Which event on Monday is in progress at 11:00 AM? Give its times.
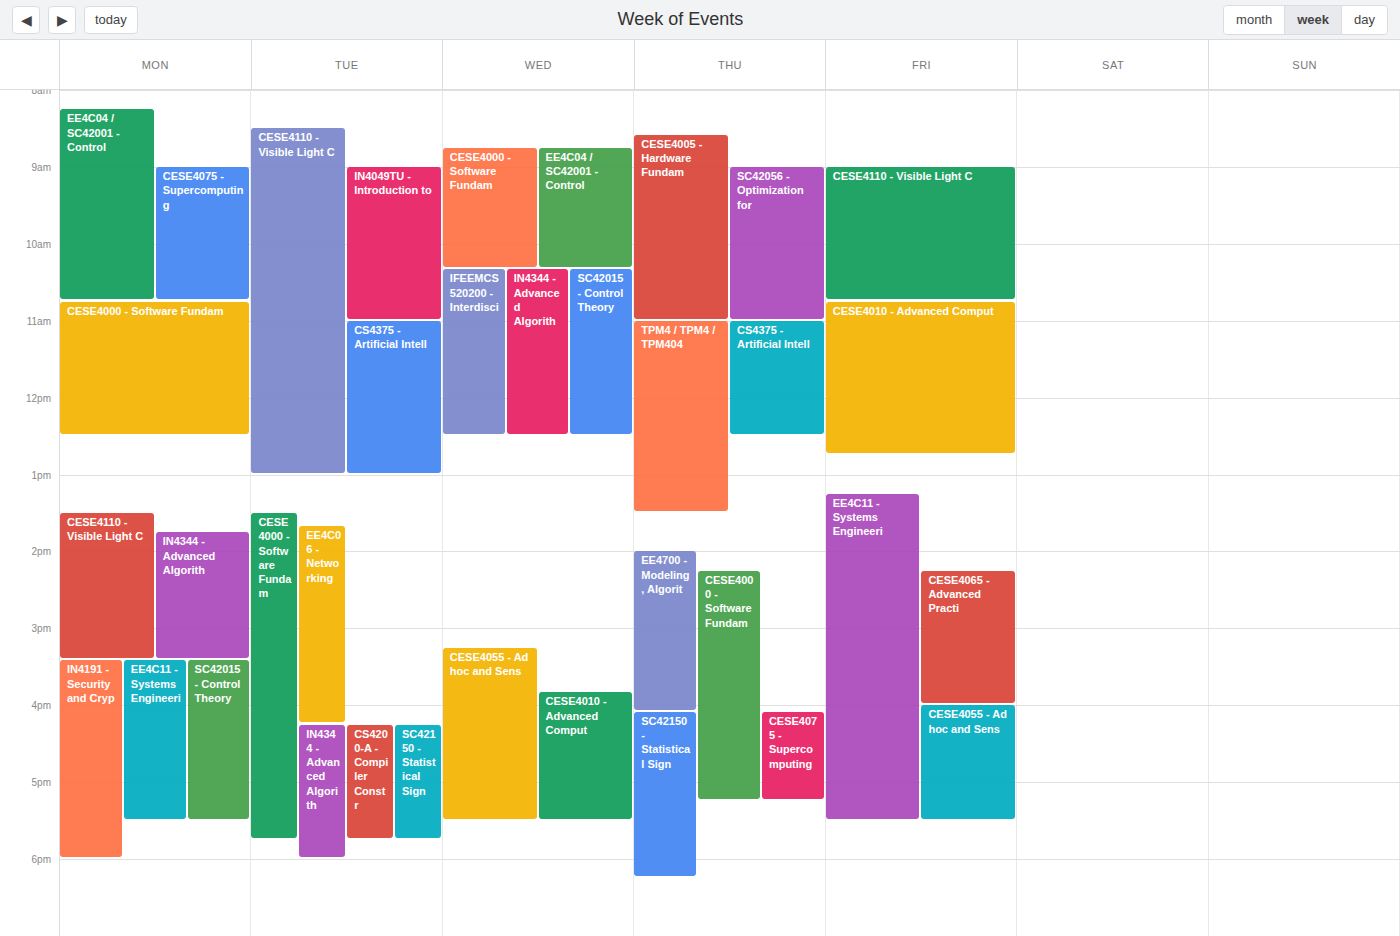
"CESE4000 - Software Fundam", 10:45 AM to 12:30 PM